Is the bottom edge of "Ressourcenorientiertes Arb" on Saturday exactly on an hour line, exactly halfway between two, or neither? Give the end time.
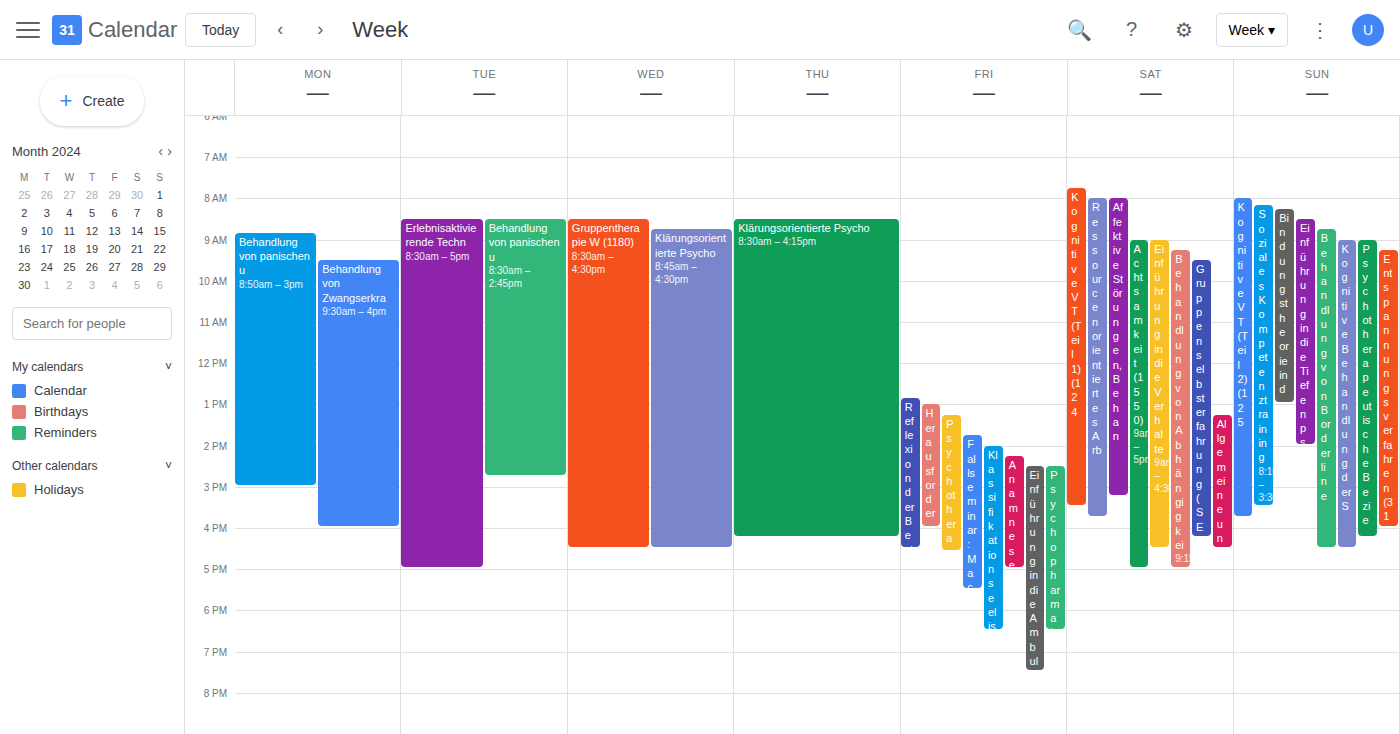
3:45 PM -- neither: three quarters of the way from the 3 PM line to the 4 PM line.